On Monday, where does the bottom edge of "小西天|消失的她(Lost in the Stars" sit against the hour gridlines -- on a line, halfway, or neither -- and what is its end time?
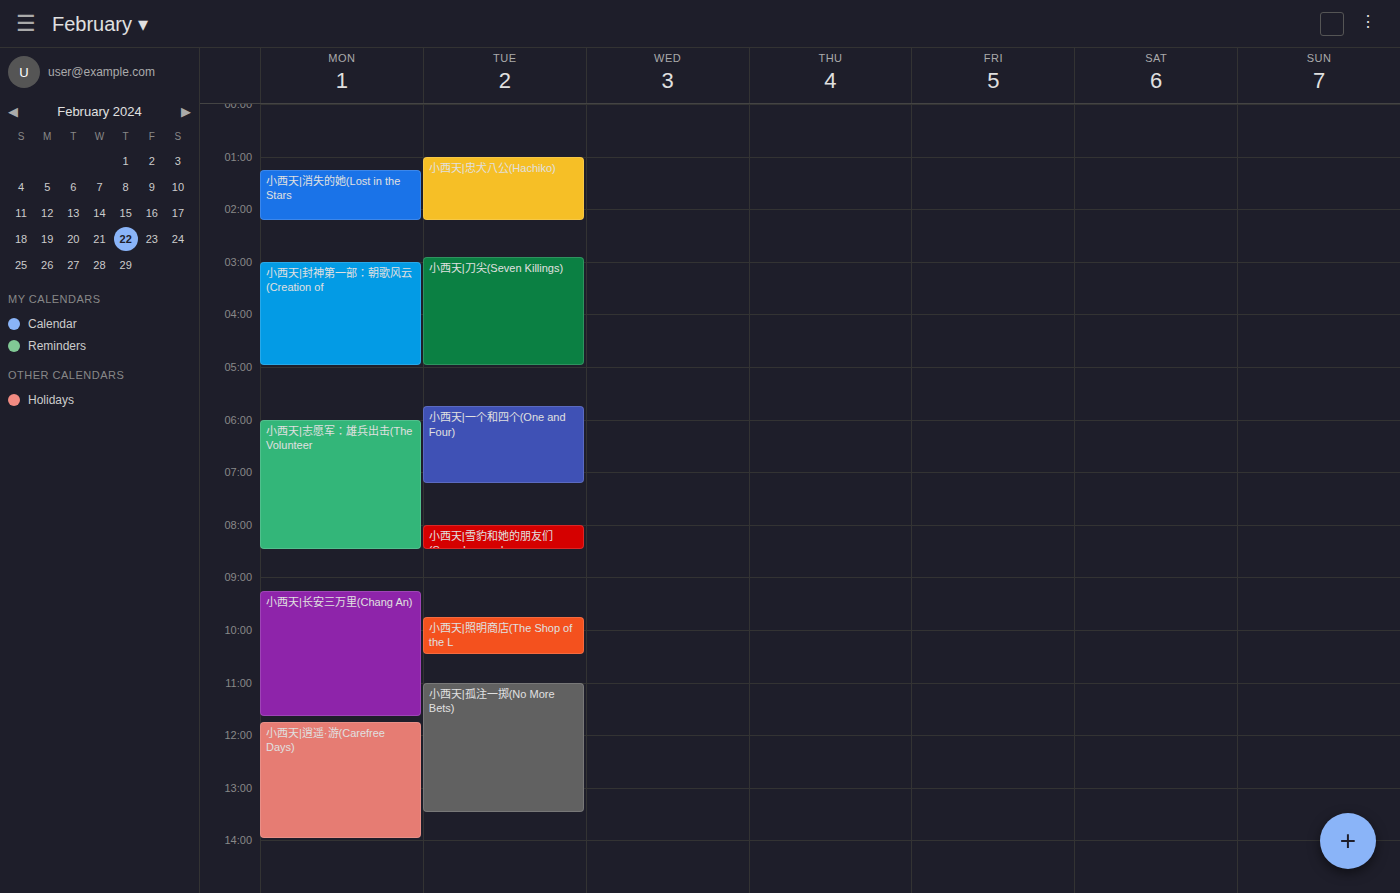
2:15 AM -- neither: a quarter of the way from the 2 AM line to the 3 AM line.